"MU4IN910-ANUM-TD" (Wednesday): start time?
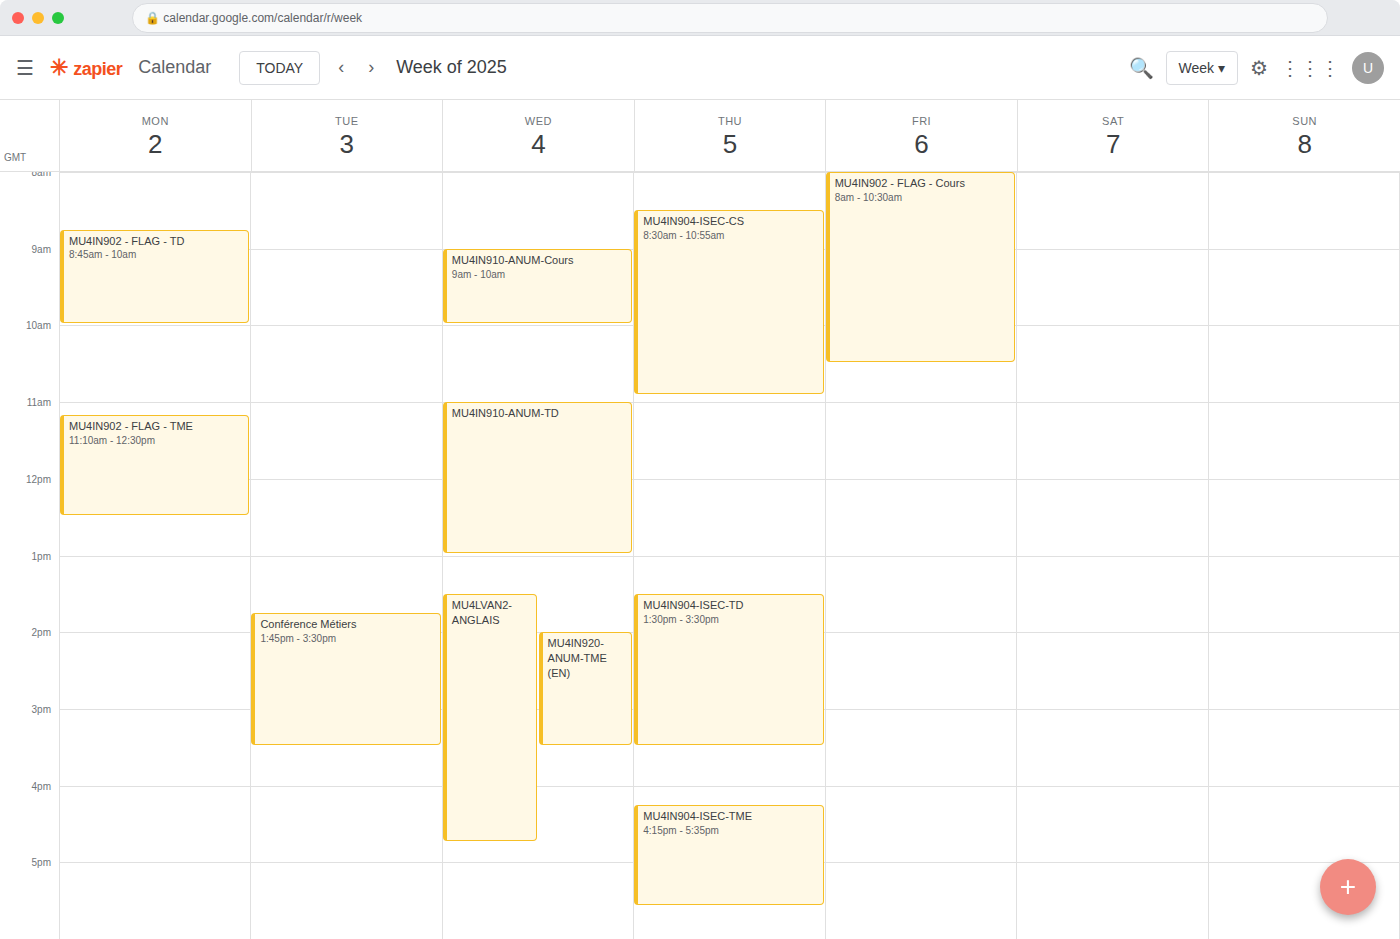
11:00 AM